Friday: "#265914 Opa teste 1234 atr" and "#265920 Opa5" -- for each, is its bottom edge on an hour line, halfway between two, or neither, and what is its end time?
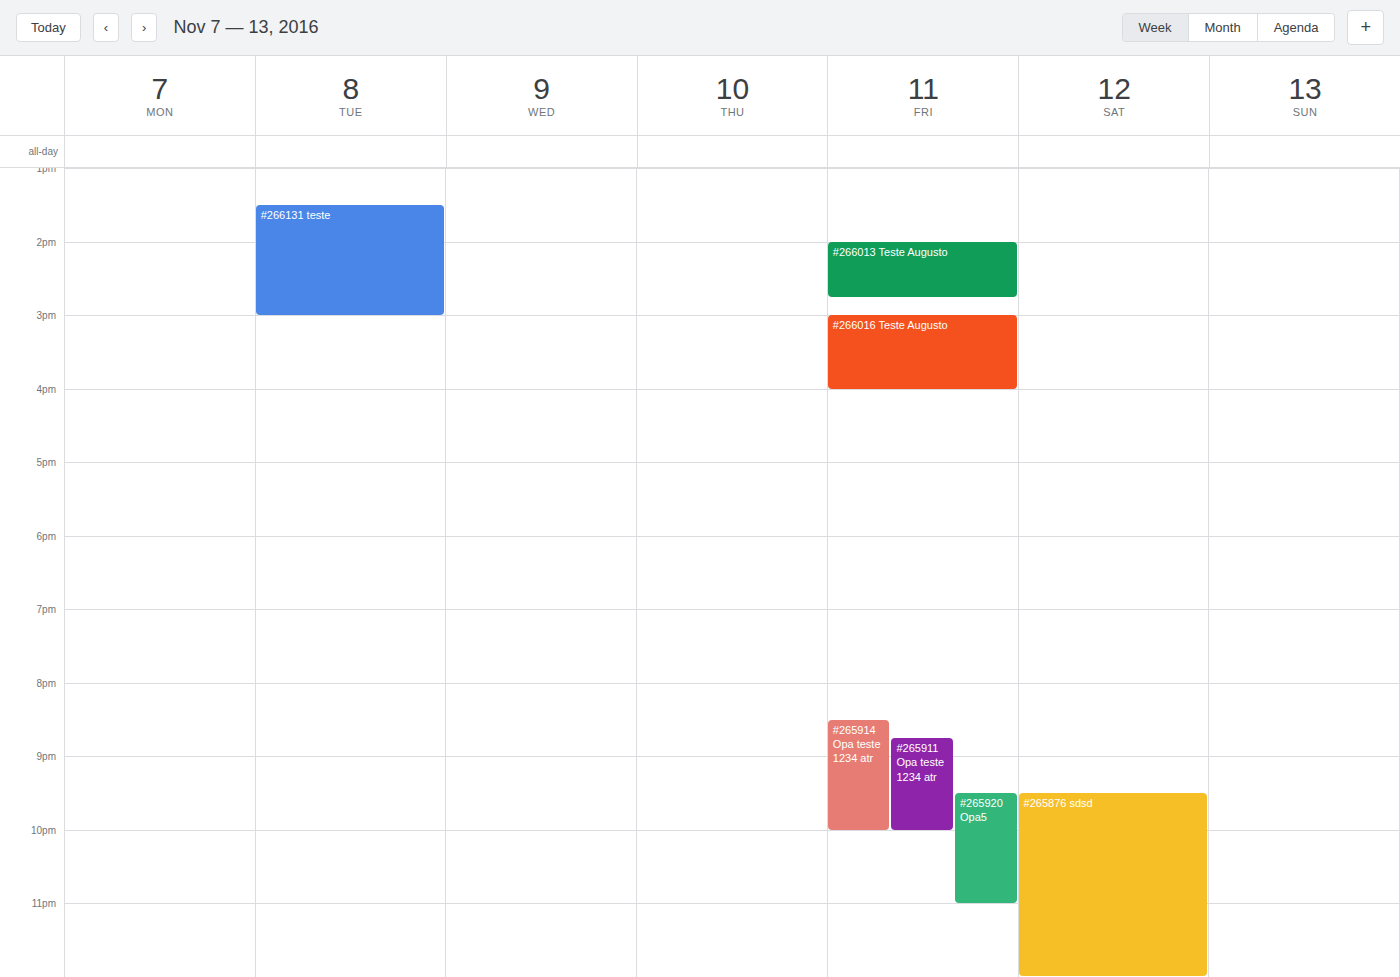
"#265914 Opa teste 1234 atr": 22:00, exactly on the 22:00 line. "#265920 Opa5": 23:00, exactly on the 23:00 line.